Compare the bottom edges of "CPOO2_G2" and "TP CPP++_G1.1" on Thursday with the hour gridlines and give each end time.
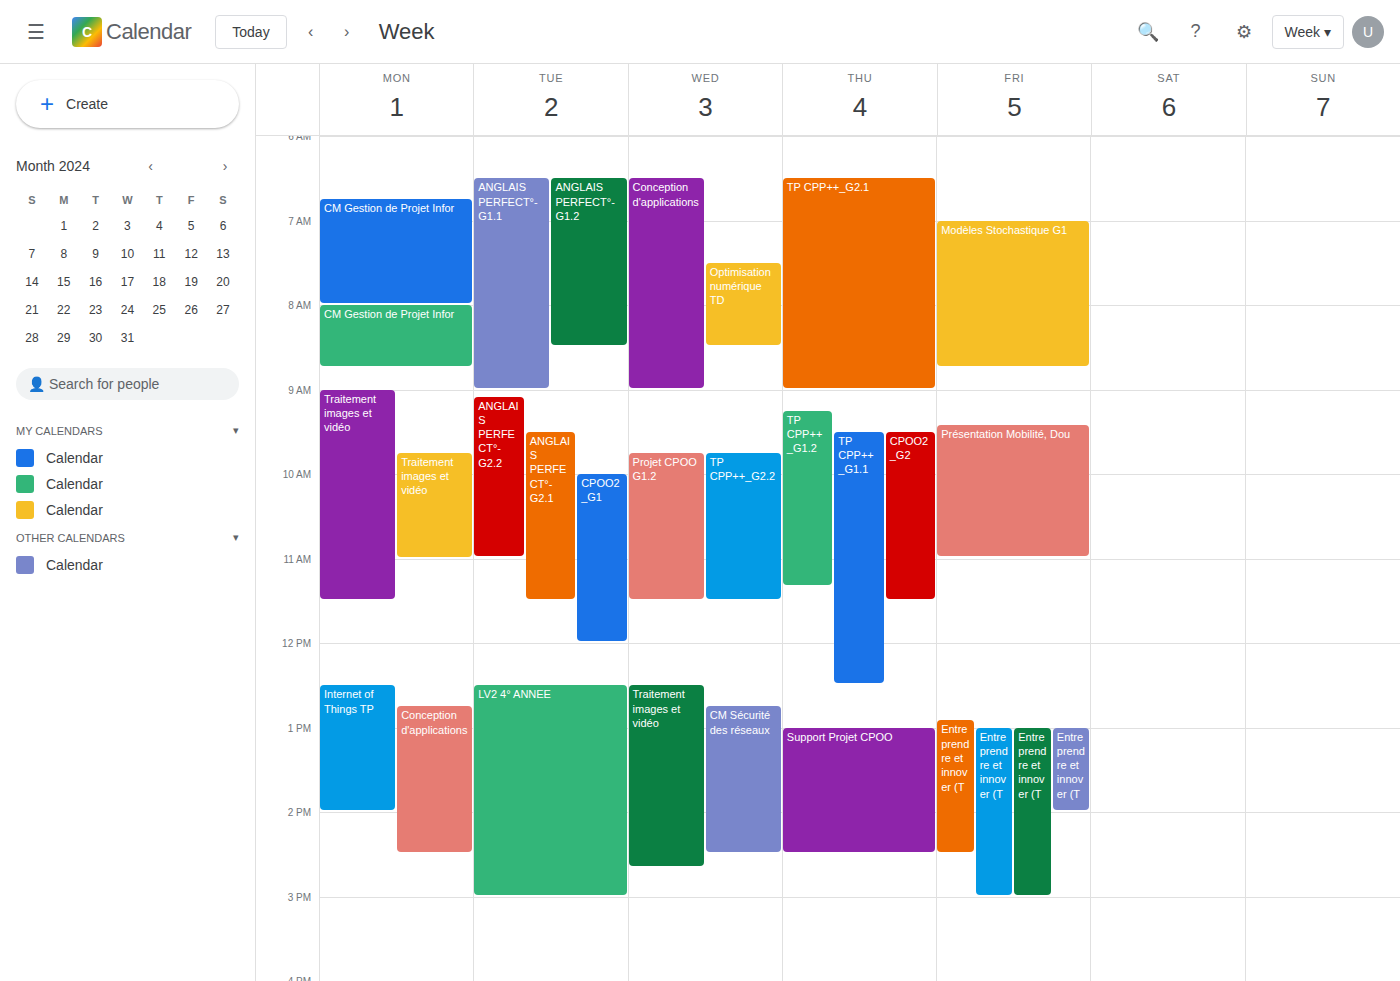
"CPOO2_G2": 11:30, halfway between the 11:00 and 12:00 lines. "TP CPP++_G1.1": 12:30, halfway between the 12:00 and 13:00 lines.